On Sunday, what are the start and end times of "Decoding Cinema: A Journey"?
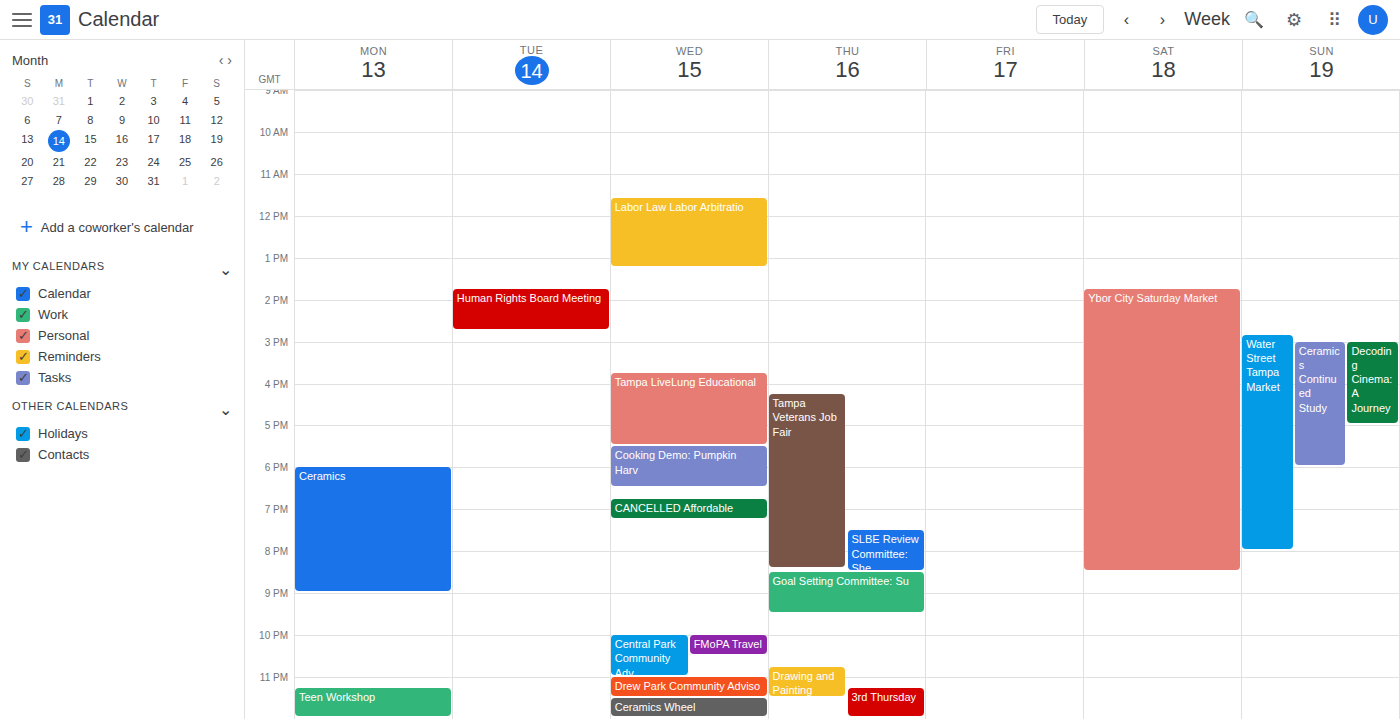
3:00 PM to 5:00 PM